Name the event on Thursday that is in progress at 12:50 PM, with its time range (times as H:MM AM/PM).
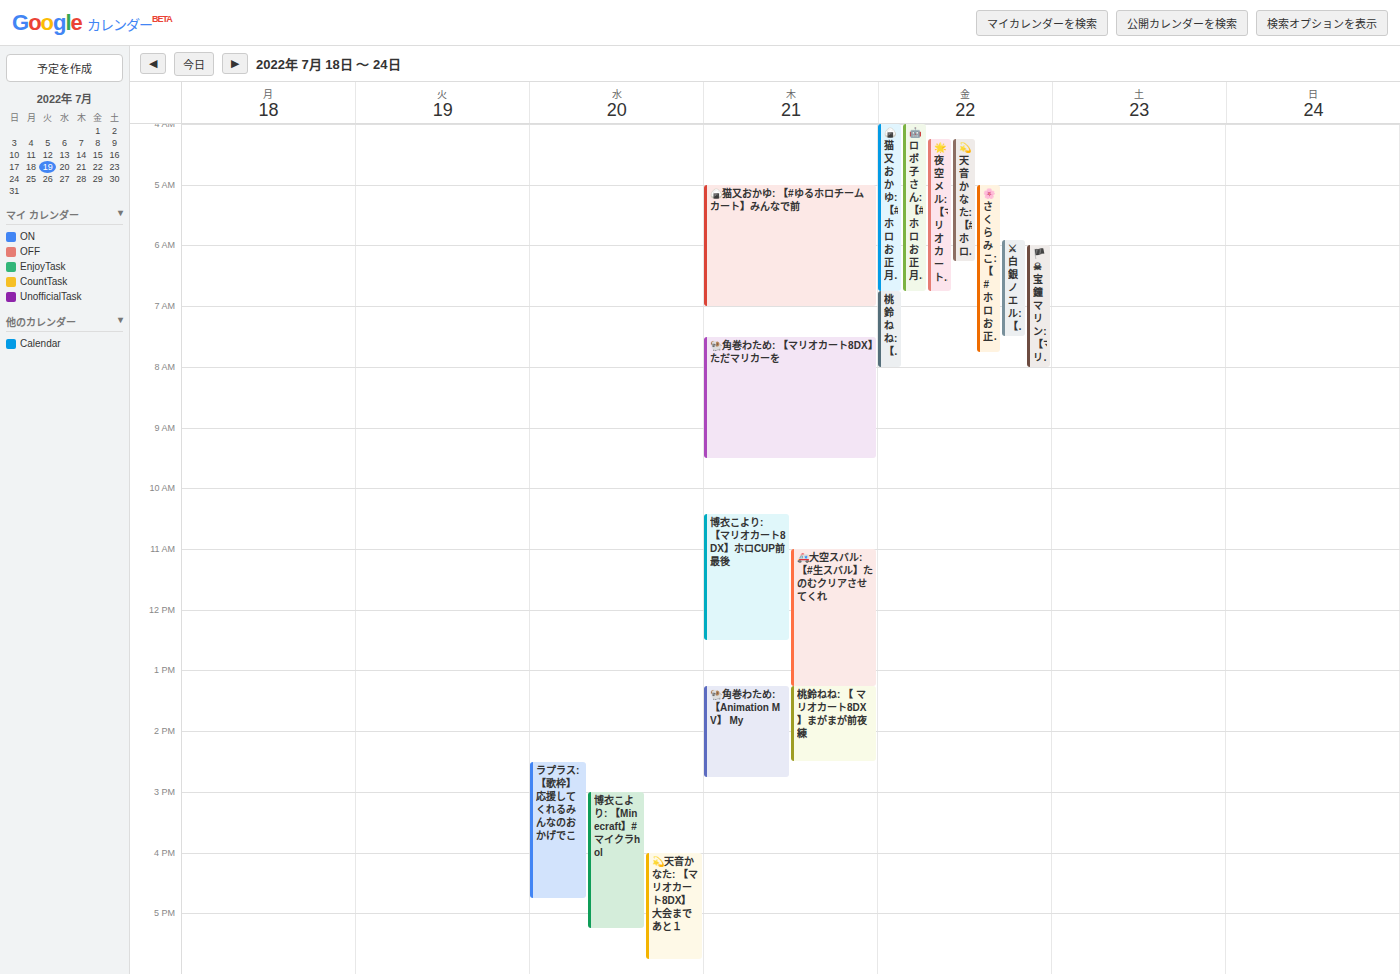
"🚑大空スバル: 【#生スバル】たのむクリアさせてくれ", 11:00 AM to 1:15 PM